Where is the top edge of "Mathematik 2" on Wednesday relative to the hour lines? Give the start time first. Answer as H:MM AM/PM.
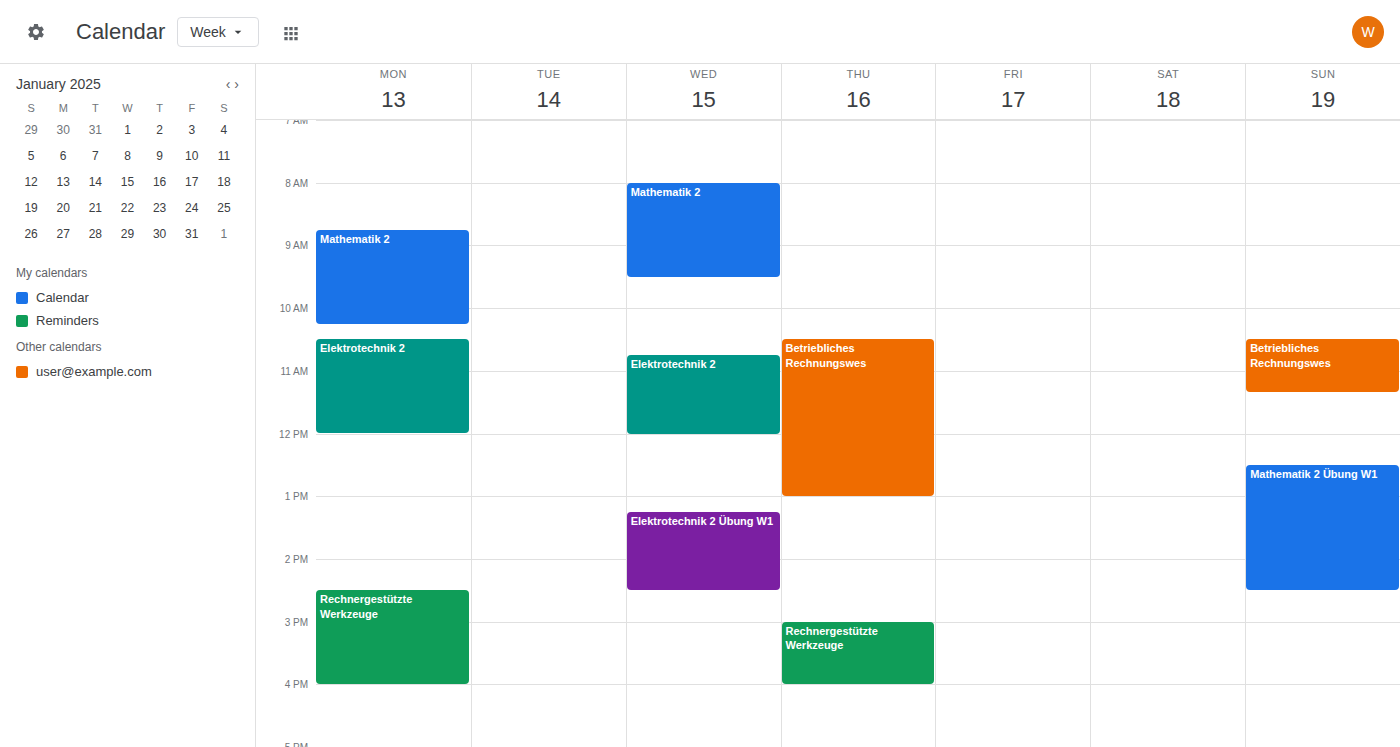
8:00 AM -- exactly on the 8 AM line.